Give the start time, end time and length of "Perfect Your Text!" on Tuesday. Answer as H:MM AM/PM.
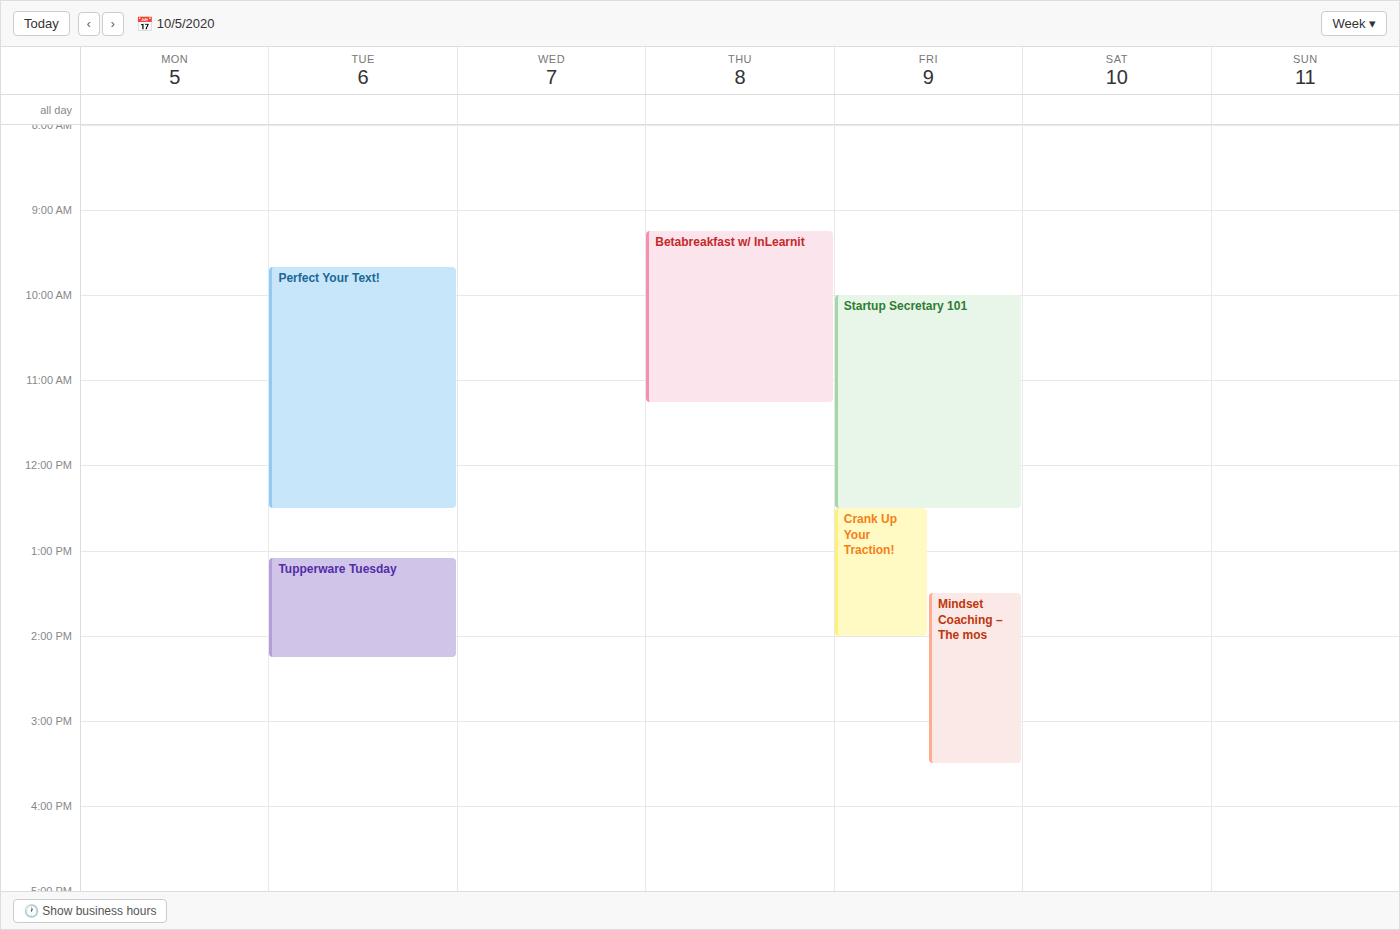
9:40 AM to 12:30 PM, 2 hours 50 minutes